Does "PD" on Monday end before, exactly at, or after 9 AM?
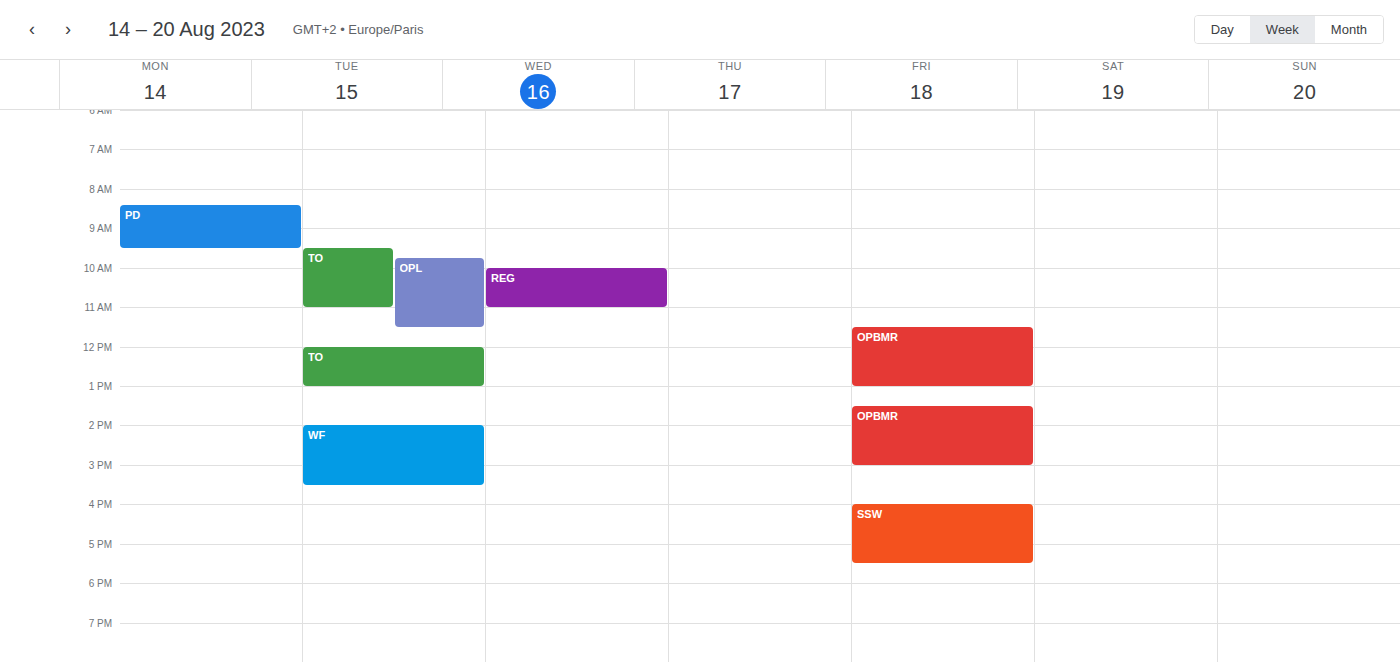
9:30 AM -- after 9 AM, 30 minutes below the 9 AM line.